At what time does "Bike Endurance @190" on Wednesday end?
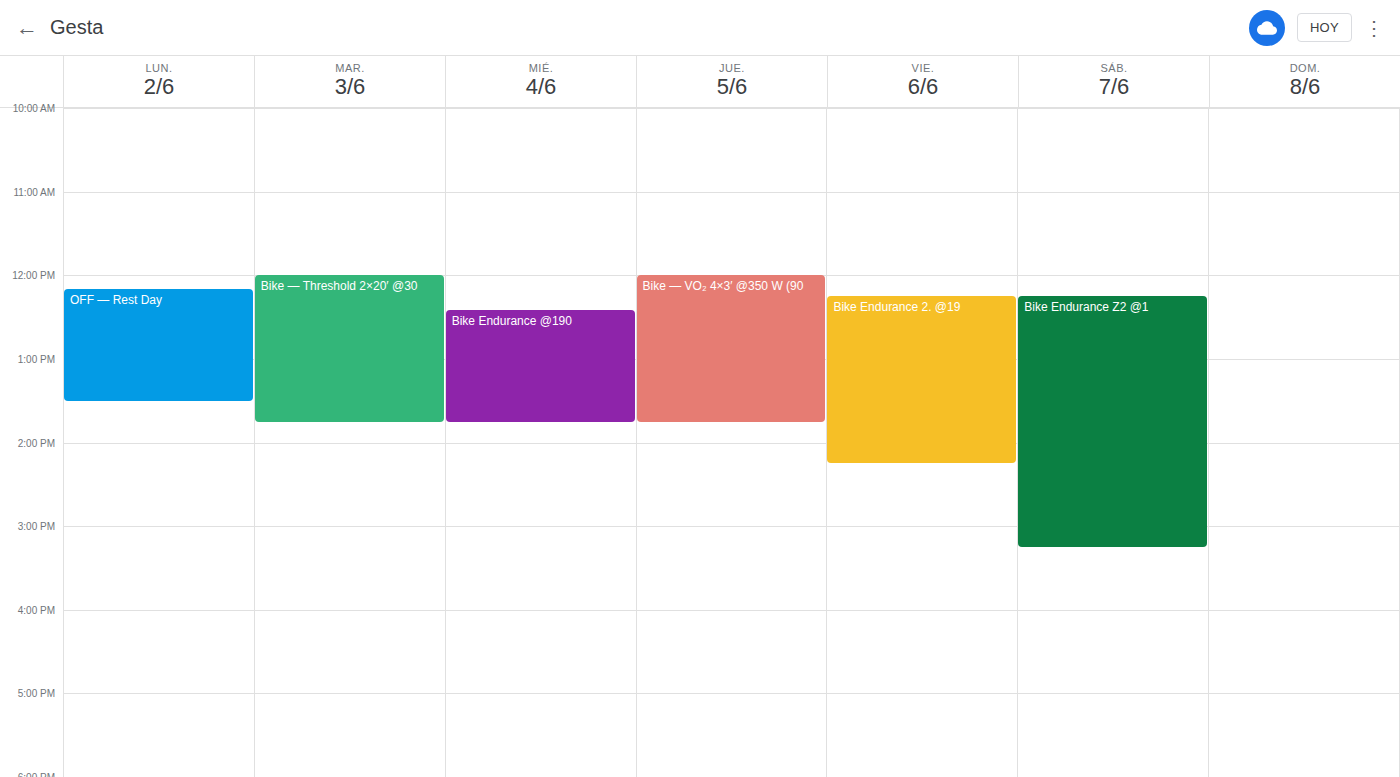
1:45 PM